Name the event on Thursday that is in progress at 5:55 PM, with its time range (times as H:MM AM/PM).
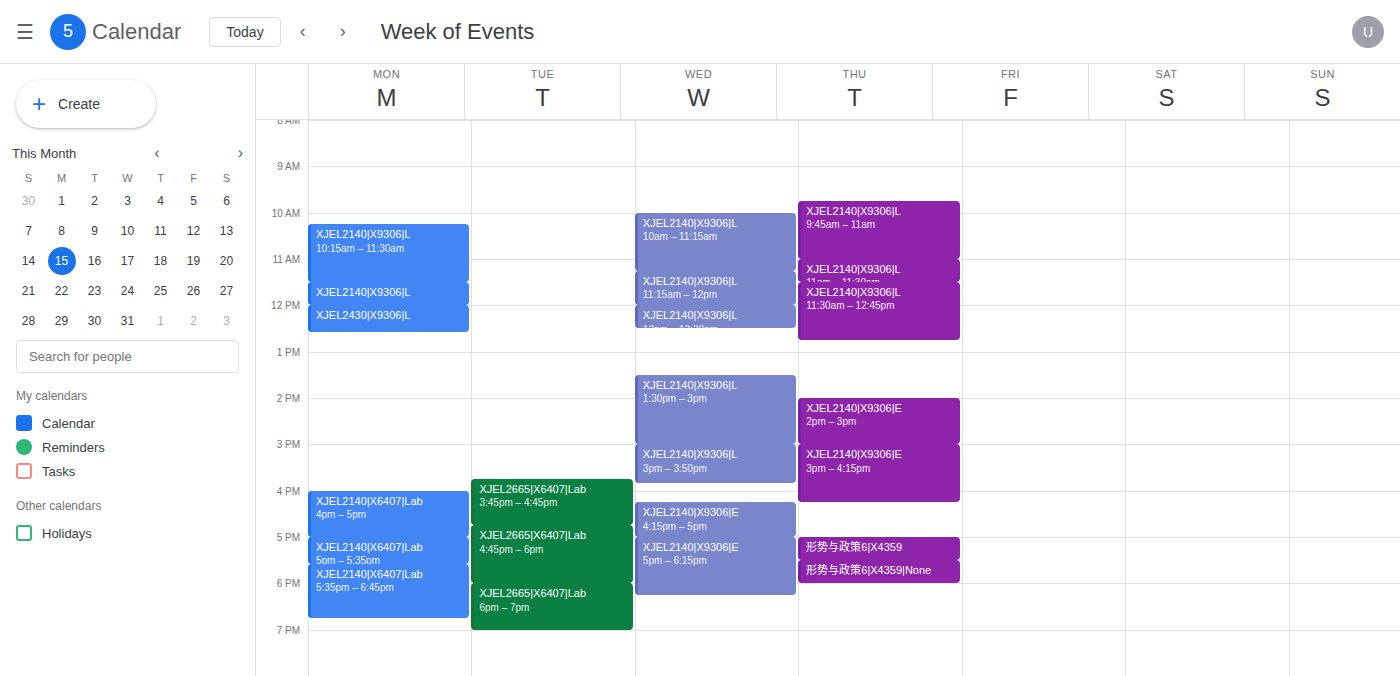
"形势与政策6|X4359|None", 5:30 PM to 6:00 PM